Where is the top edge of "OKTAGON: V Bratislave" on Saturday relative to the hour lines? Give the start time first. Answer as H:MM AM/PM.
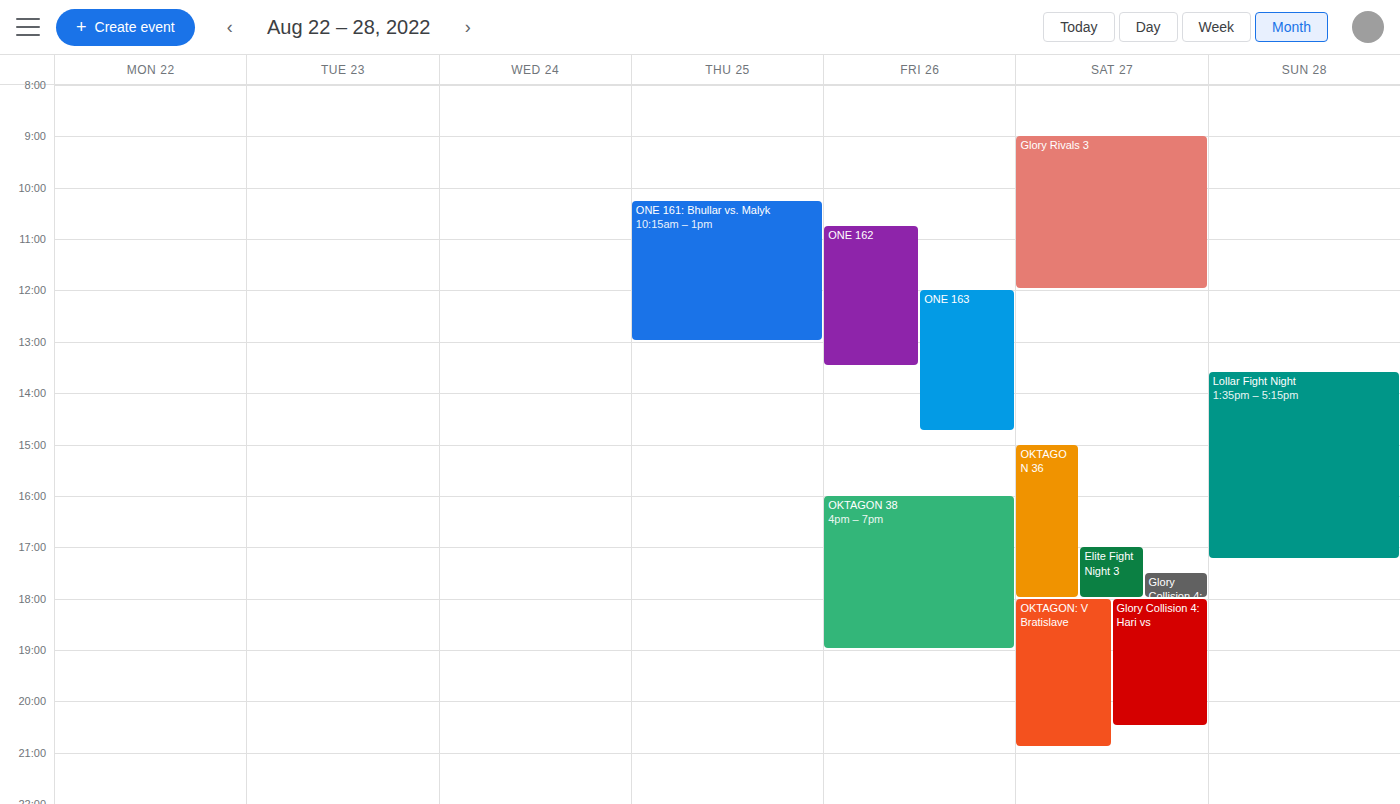
6:00 PM -- exactly on the 6 PM line.